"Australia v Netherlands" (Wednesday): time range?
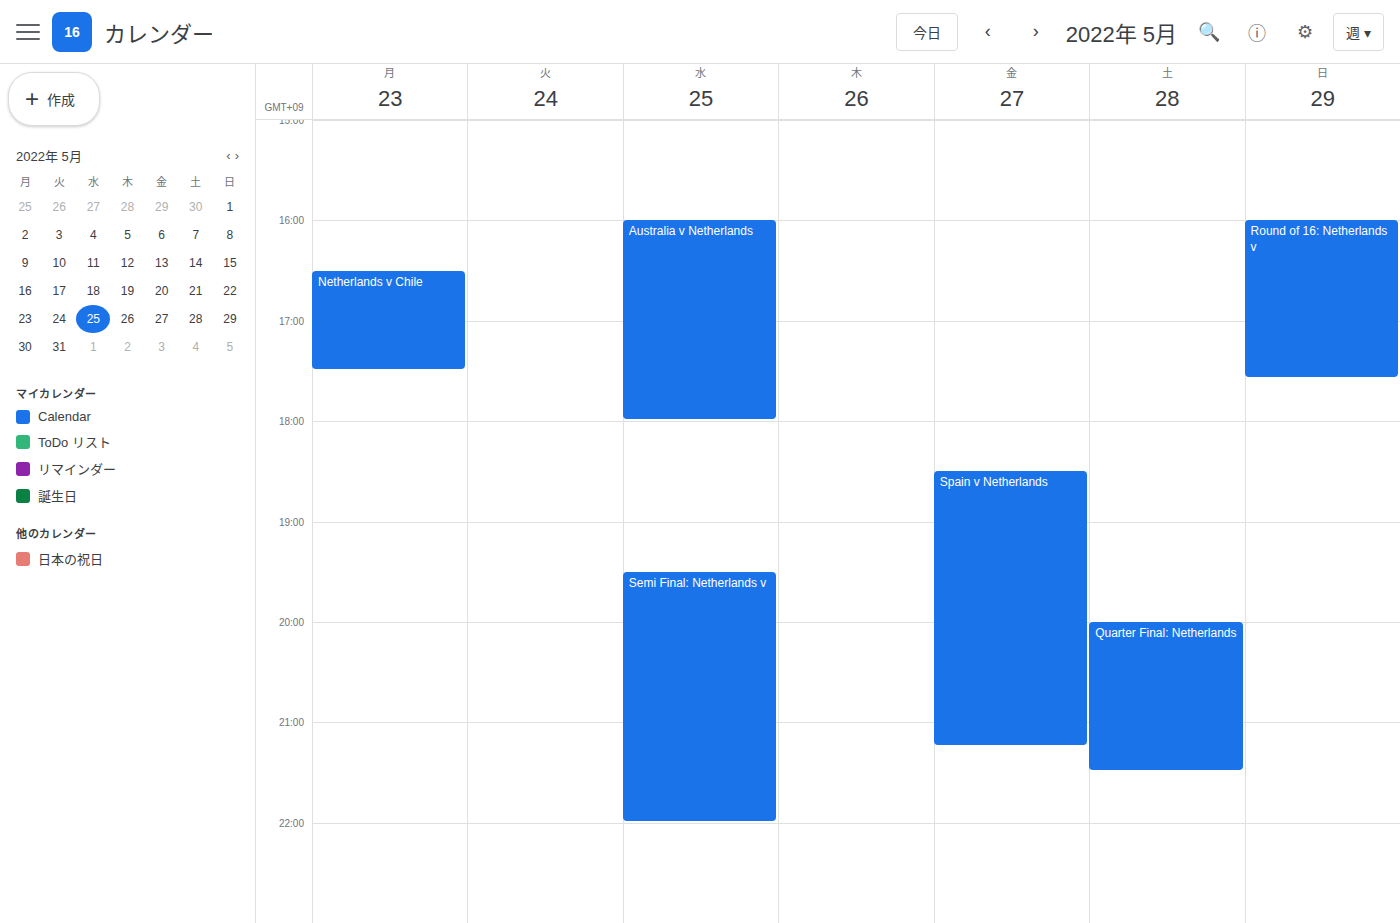
4:00 PM to 6:00 PM